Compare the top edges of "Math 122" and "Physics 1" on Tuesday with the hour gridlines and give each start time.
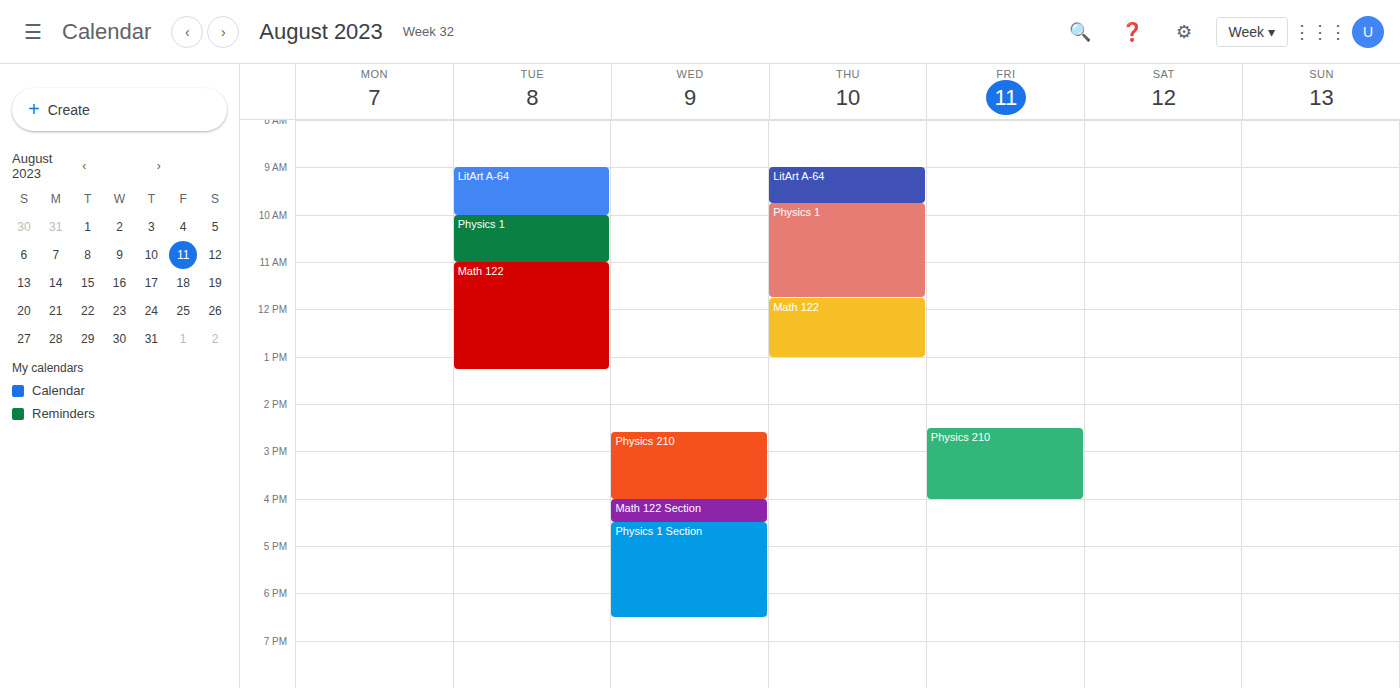
"Math 122": 11:00, exactly on the 11:00 line. "Physics 1": 10:00, exactly on the 10:00 line.